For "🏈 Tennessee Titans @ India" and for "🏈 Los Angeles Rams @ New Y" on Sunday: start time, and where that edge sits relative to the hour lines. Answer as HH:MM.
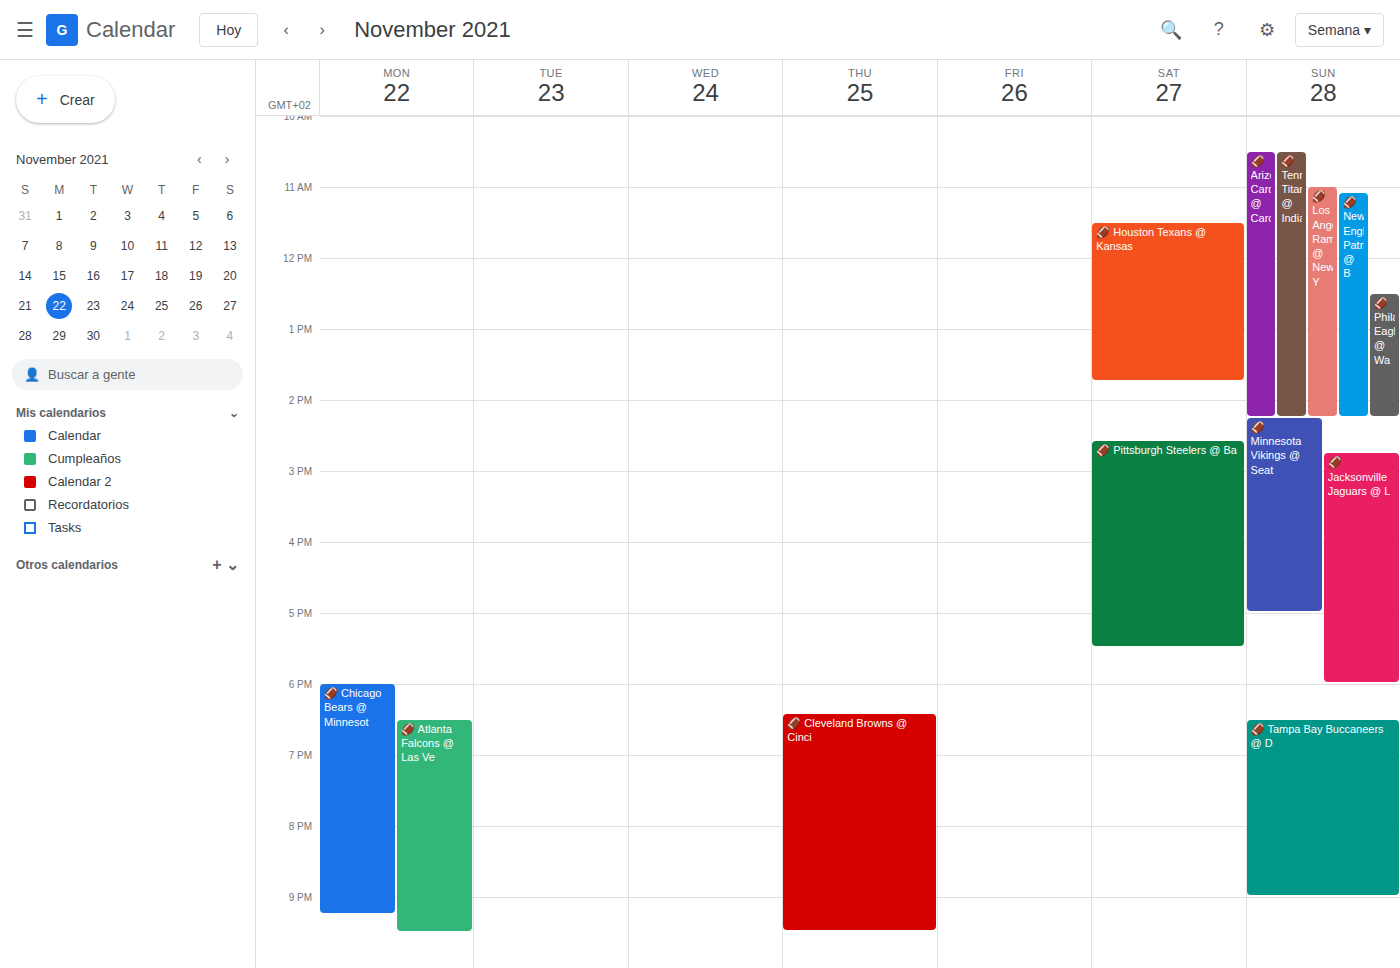
"🏈 Tennessee Titans @ India": 10:30, halfway between the 10:00 and 11:00 lines. "🏈 Los Angeles Rams @ New Y": 11:00, exactly on the 11:00 line.